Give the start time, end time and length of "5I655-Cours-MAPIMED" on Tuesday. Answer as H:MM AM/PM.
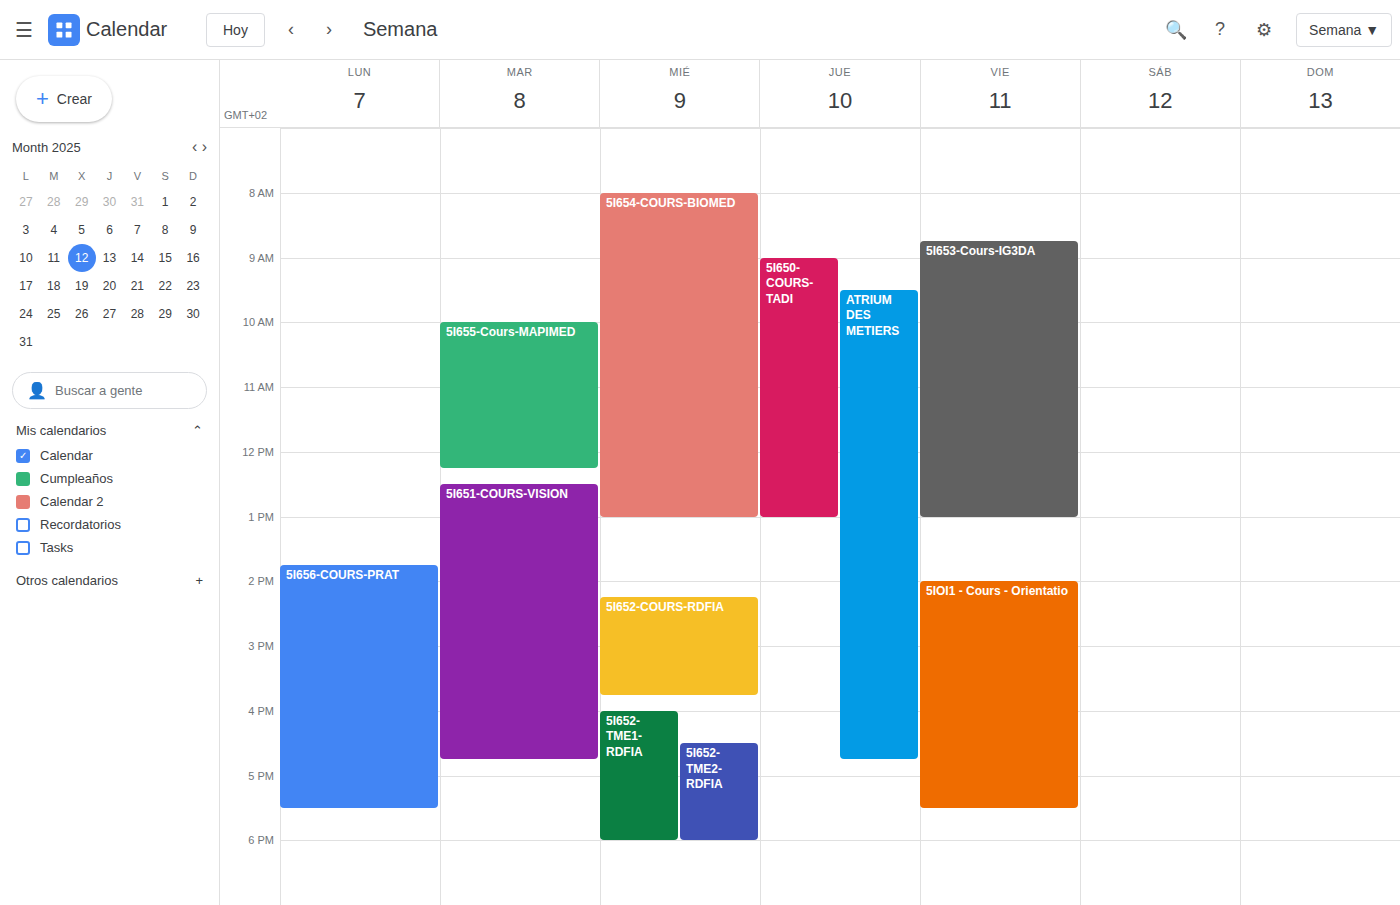
10:00 AM to 12:15 PM, 2 hours 15 minutes